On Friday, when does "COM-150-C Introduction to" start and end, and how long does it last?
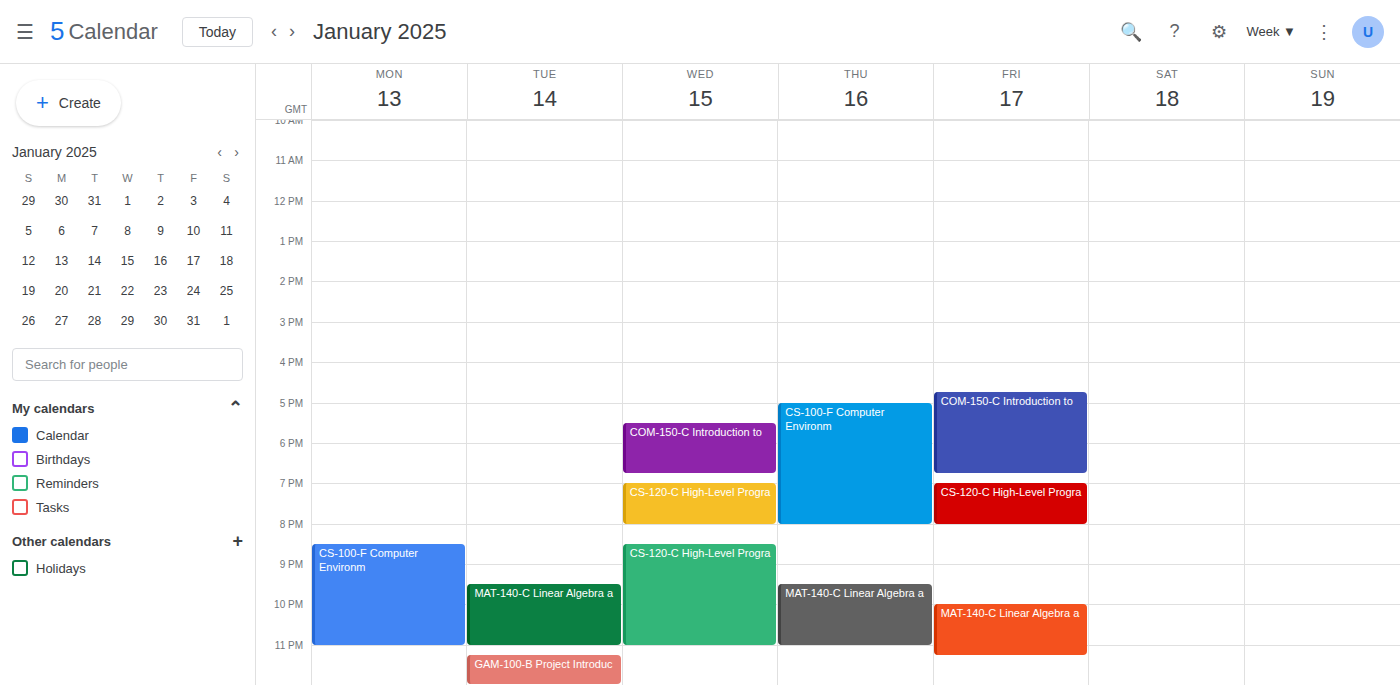
16:45 to 18:45, 2 hours